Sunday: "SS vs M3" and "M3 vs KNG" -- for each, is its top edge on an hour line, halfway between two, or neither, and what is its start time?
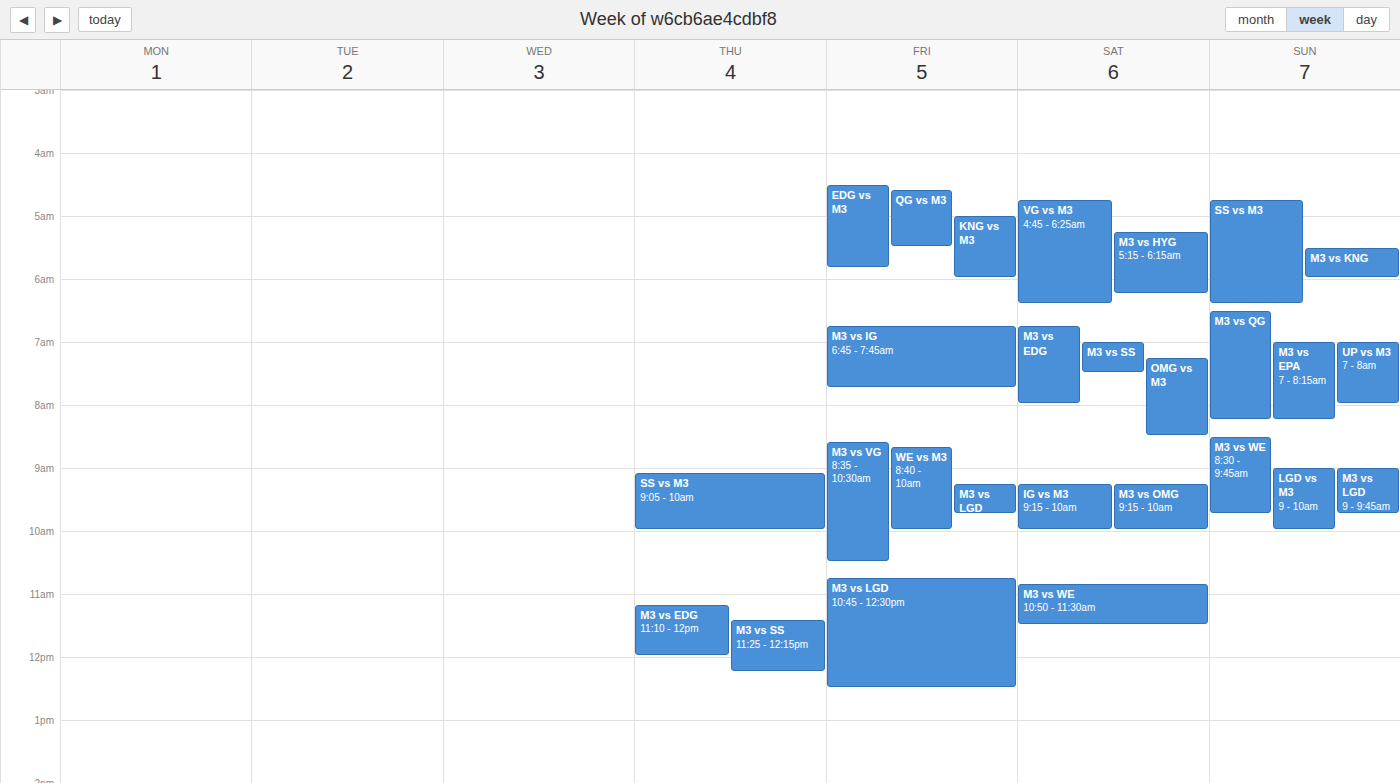
"SS vs M3": 4:45 AM, neither: three quarters of the way from the 4 AM line to the 5 AM line. "M3 vs KNG": 5:30 AM, halfway between the 5 AM and 6 AM lines.